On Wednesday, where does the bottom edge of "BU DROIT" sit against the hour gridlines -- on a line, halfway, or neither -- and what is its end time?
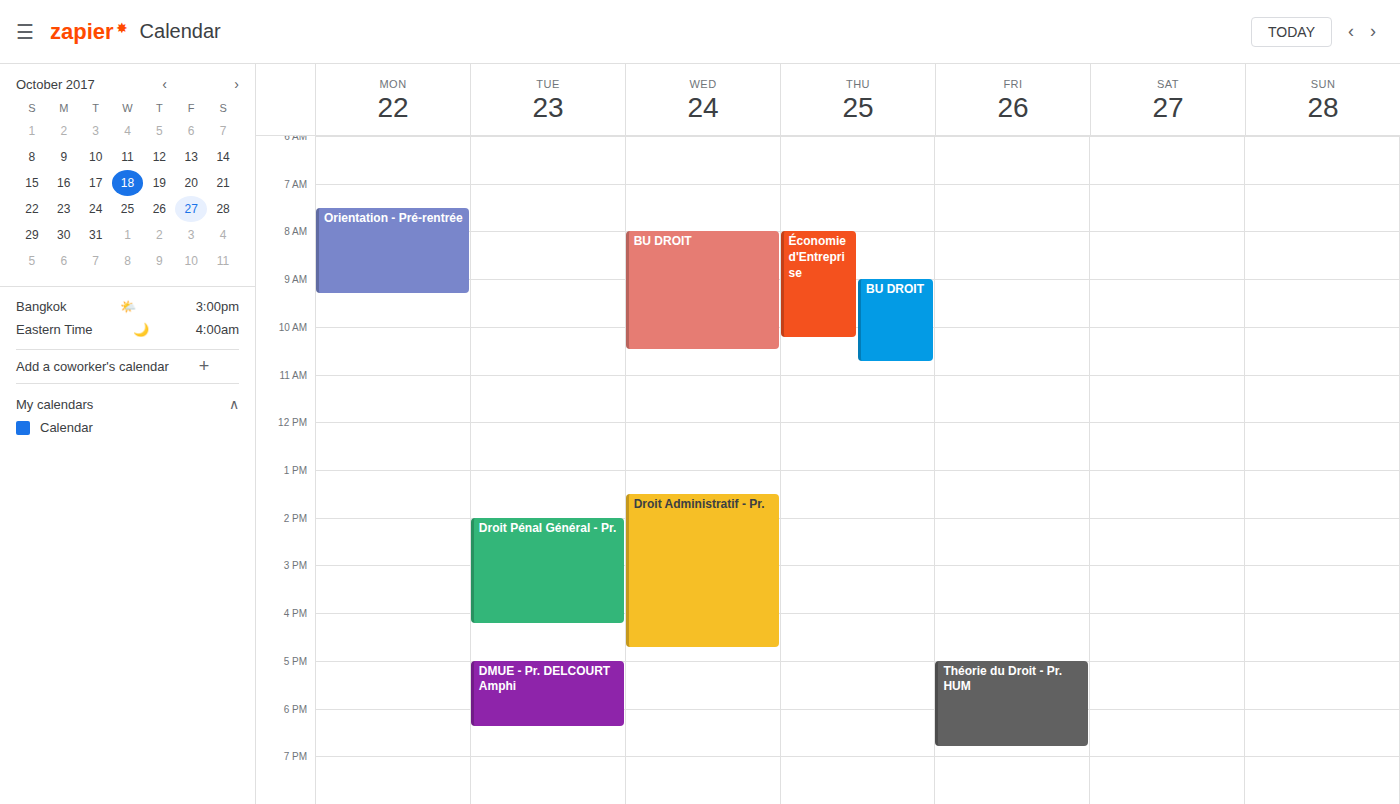
10:30 AM -- halfway between the 10 AM and 11 AM lines.